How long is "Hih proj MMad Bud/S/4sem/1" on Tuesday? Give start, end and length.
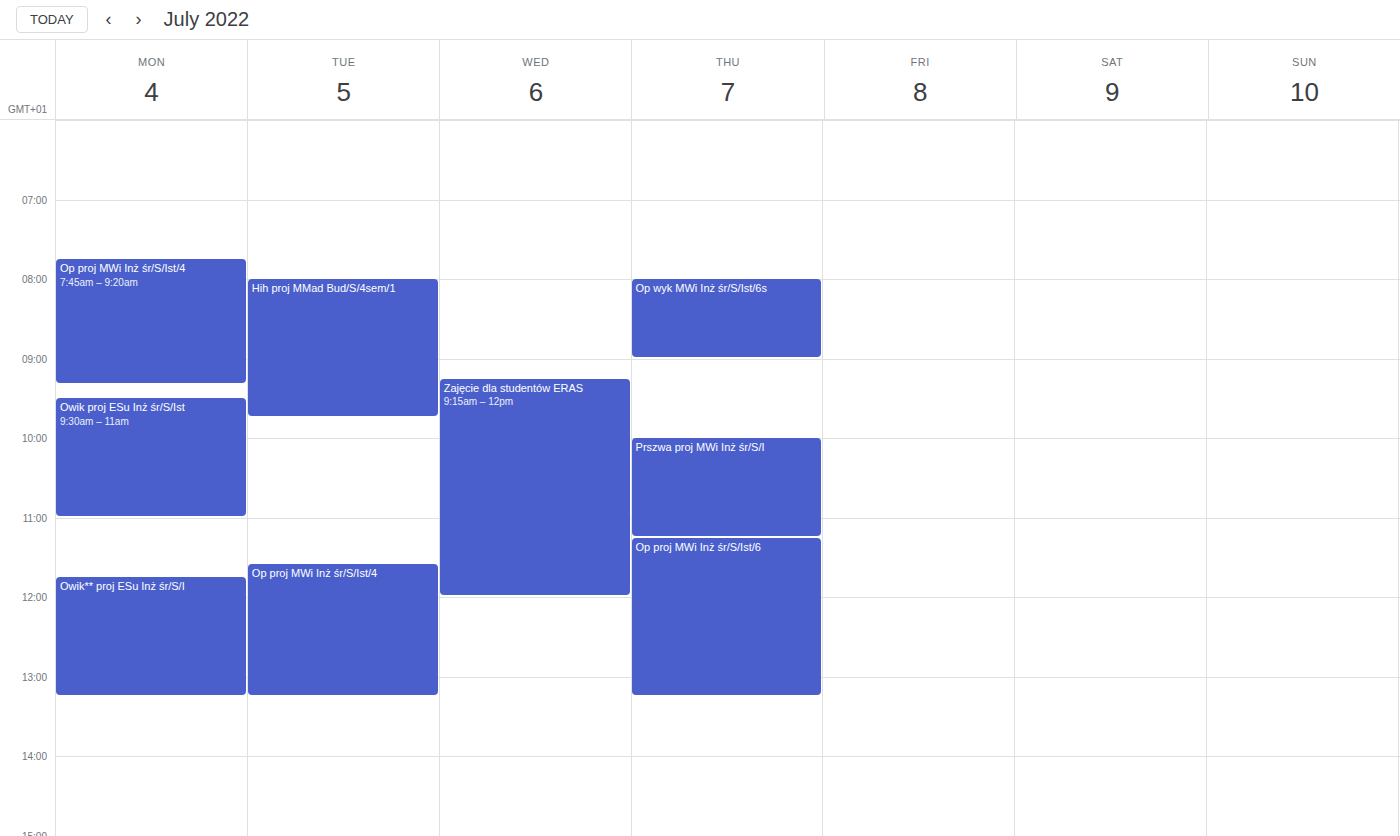
8:00 AM to 9:45 AM, 1 hour 45 minutes